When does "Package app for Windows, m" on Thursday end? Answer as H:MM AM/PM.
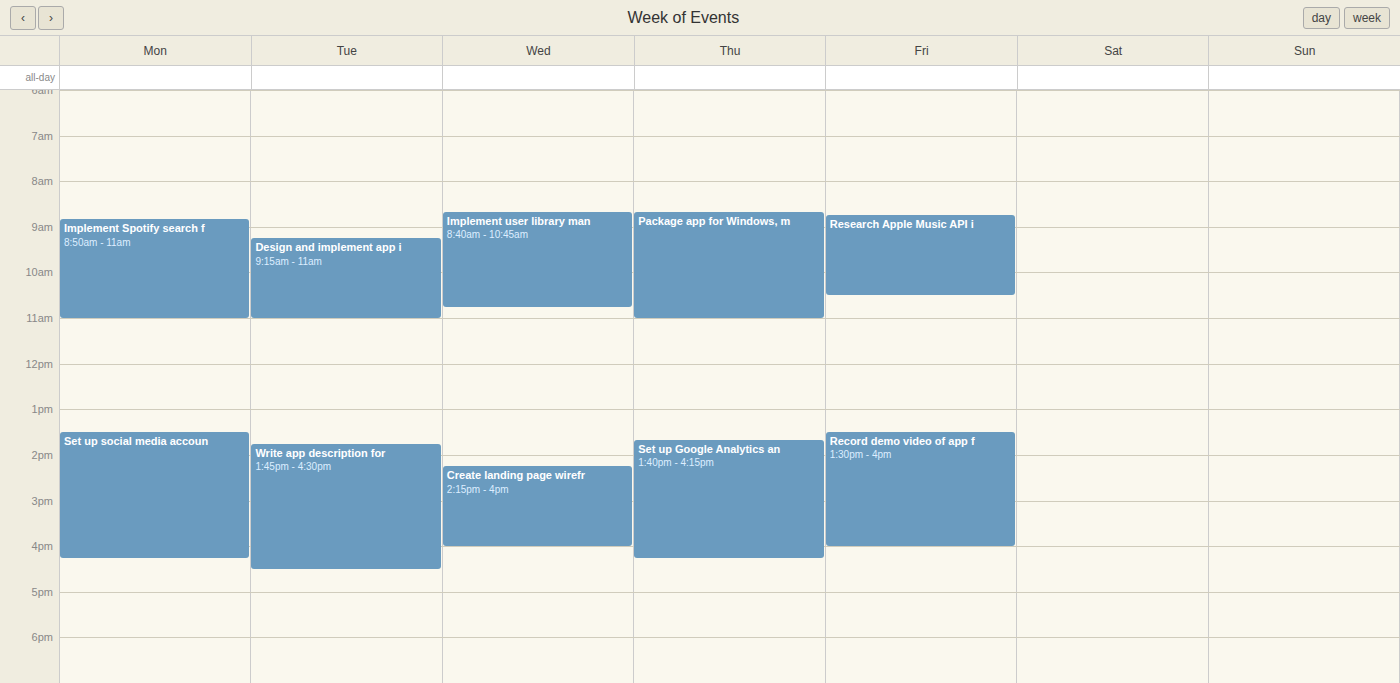
11:00 AM